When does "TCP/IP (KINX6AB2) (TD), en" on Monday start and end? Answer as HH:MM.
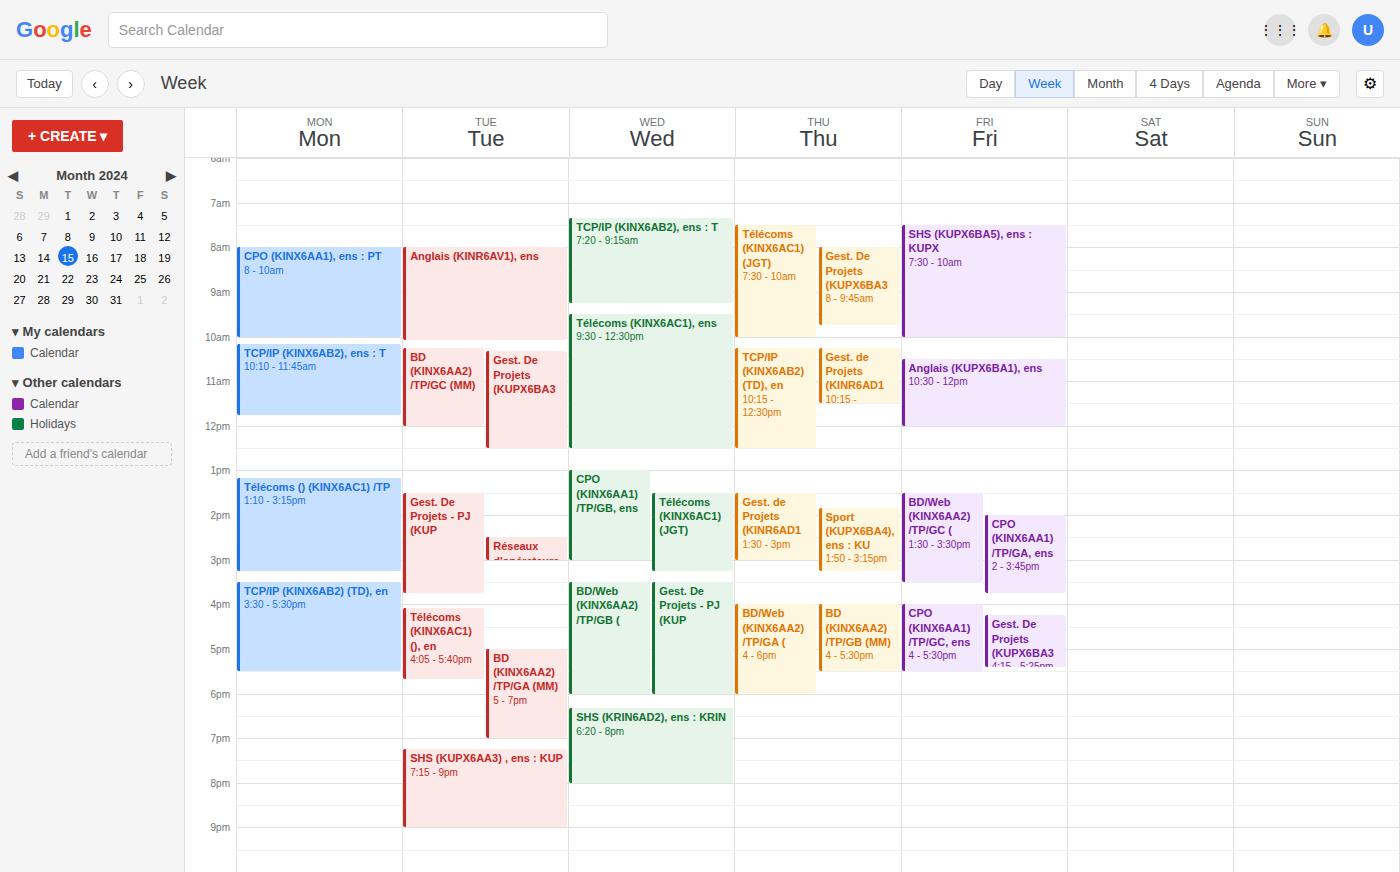
15:30 to 17:30